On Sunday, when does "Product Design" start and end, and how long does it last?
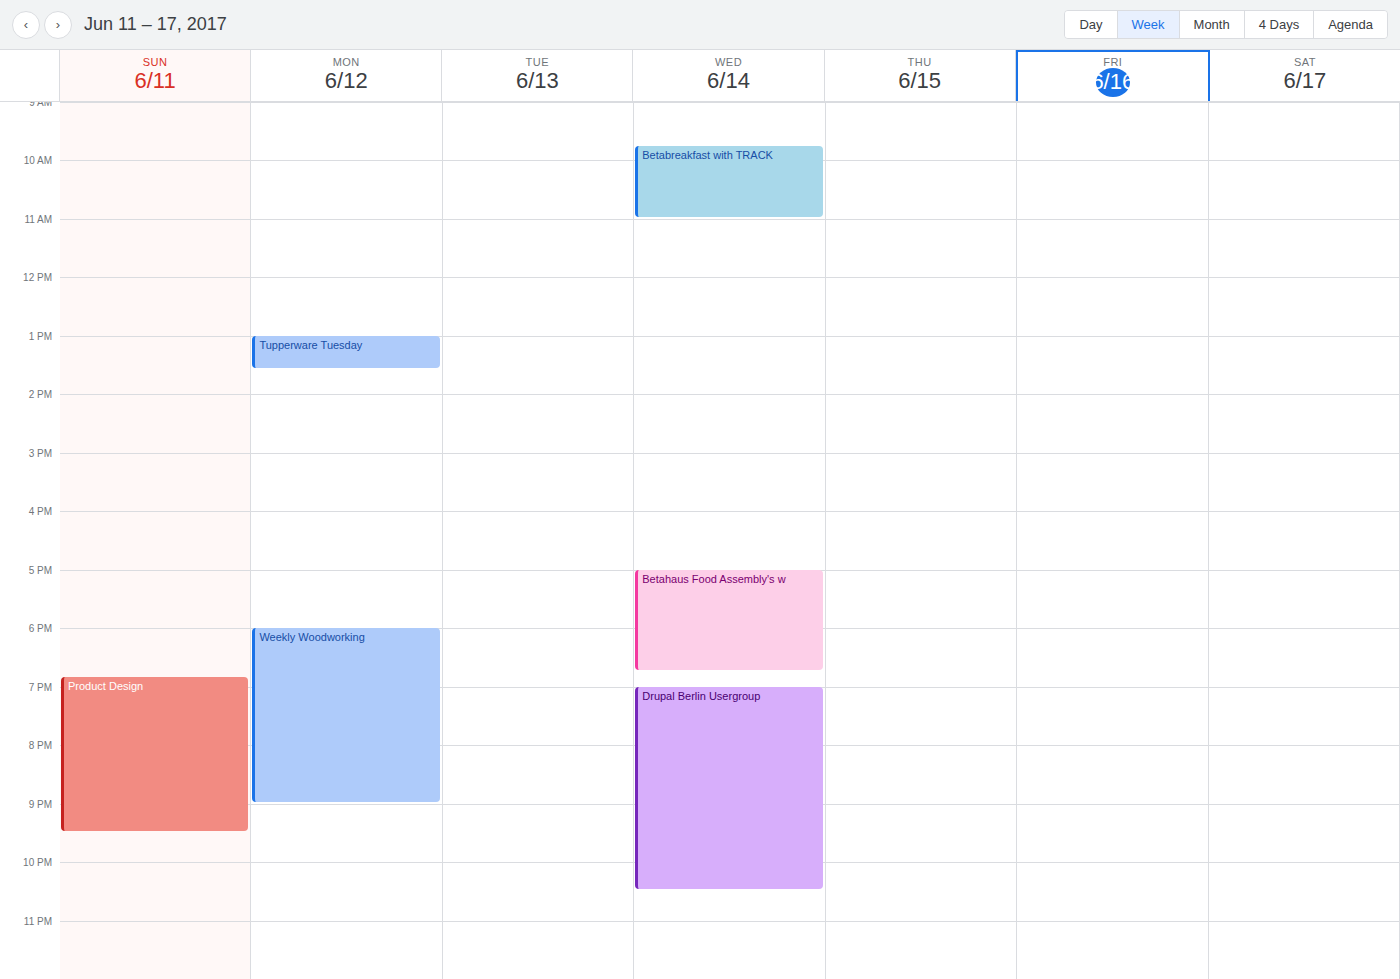
18:50 to 21:30, 2 hours 40 minutes